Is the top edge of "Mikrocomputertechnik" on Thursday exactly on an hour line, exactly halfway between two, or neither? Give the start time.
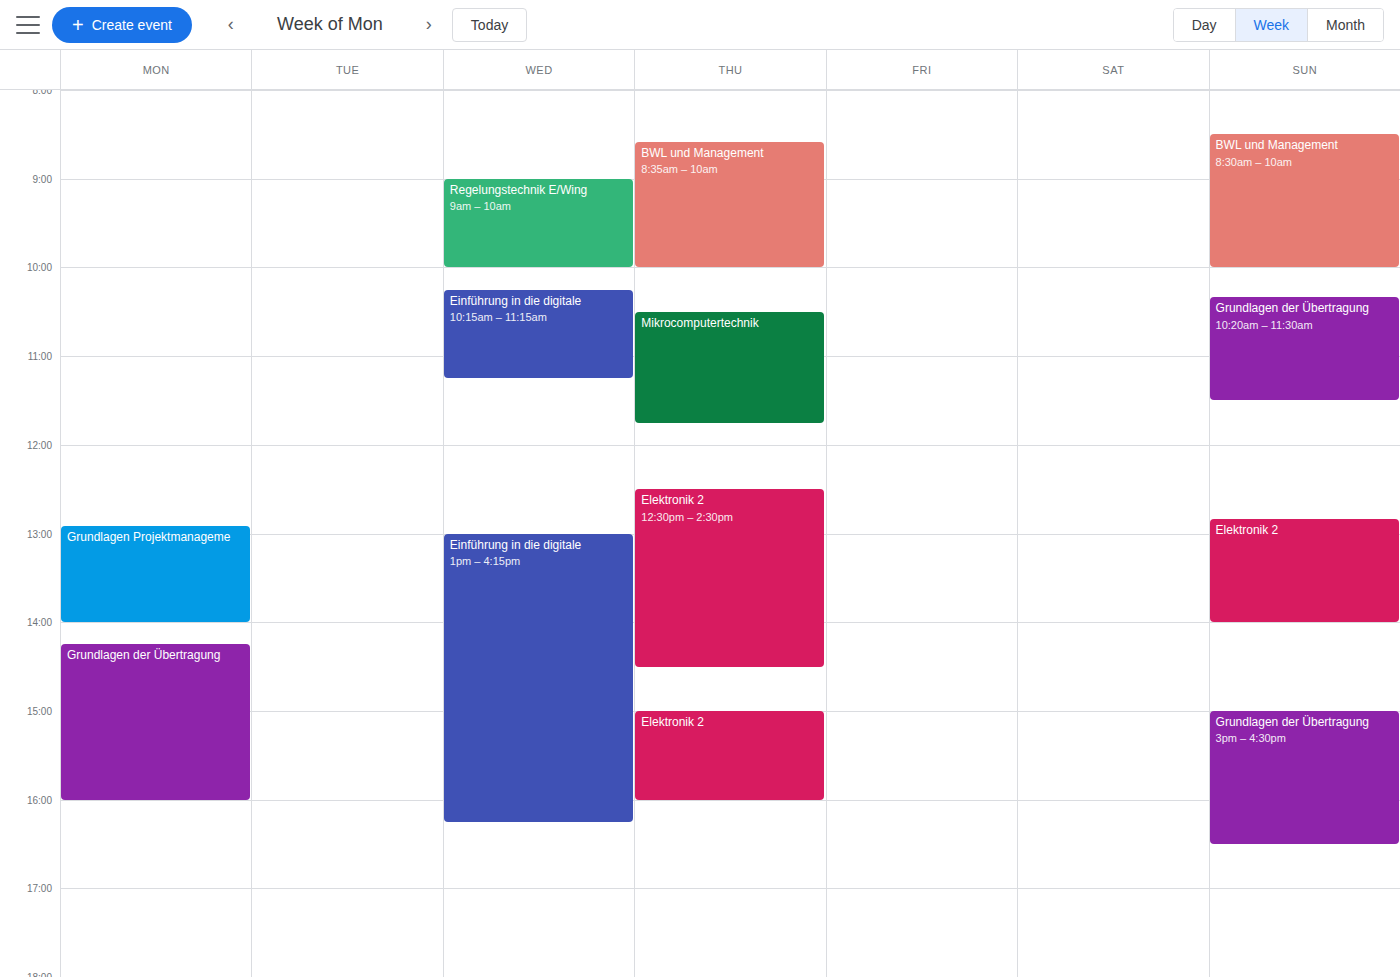
10:30 AM -- halfway between the 10 AM and 11 AM lines.